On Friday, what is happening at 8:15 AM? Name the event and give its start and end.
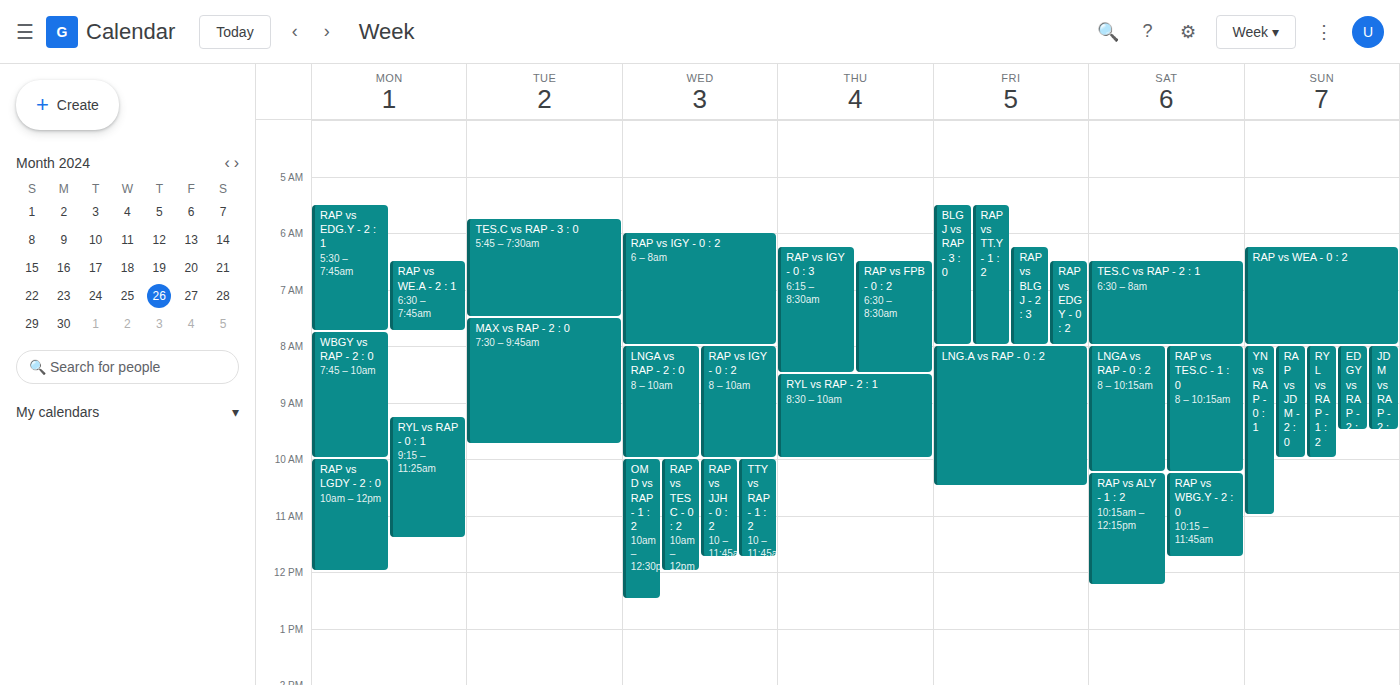
"LNG.A vs RAP - 0 : 2", 8:00 AM to 10:30 AM